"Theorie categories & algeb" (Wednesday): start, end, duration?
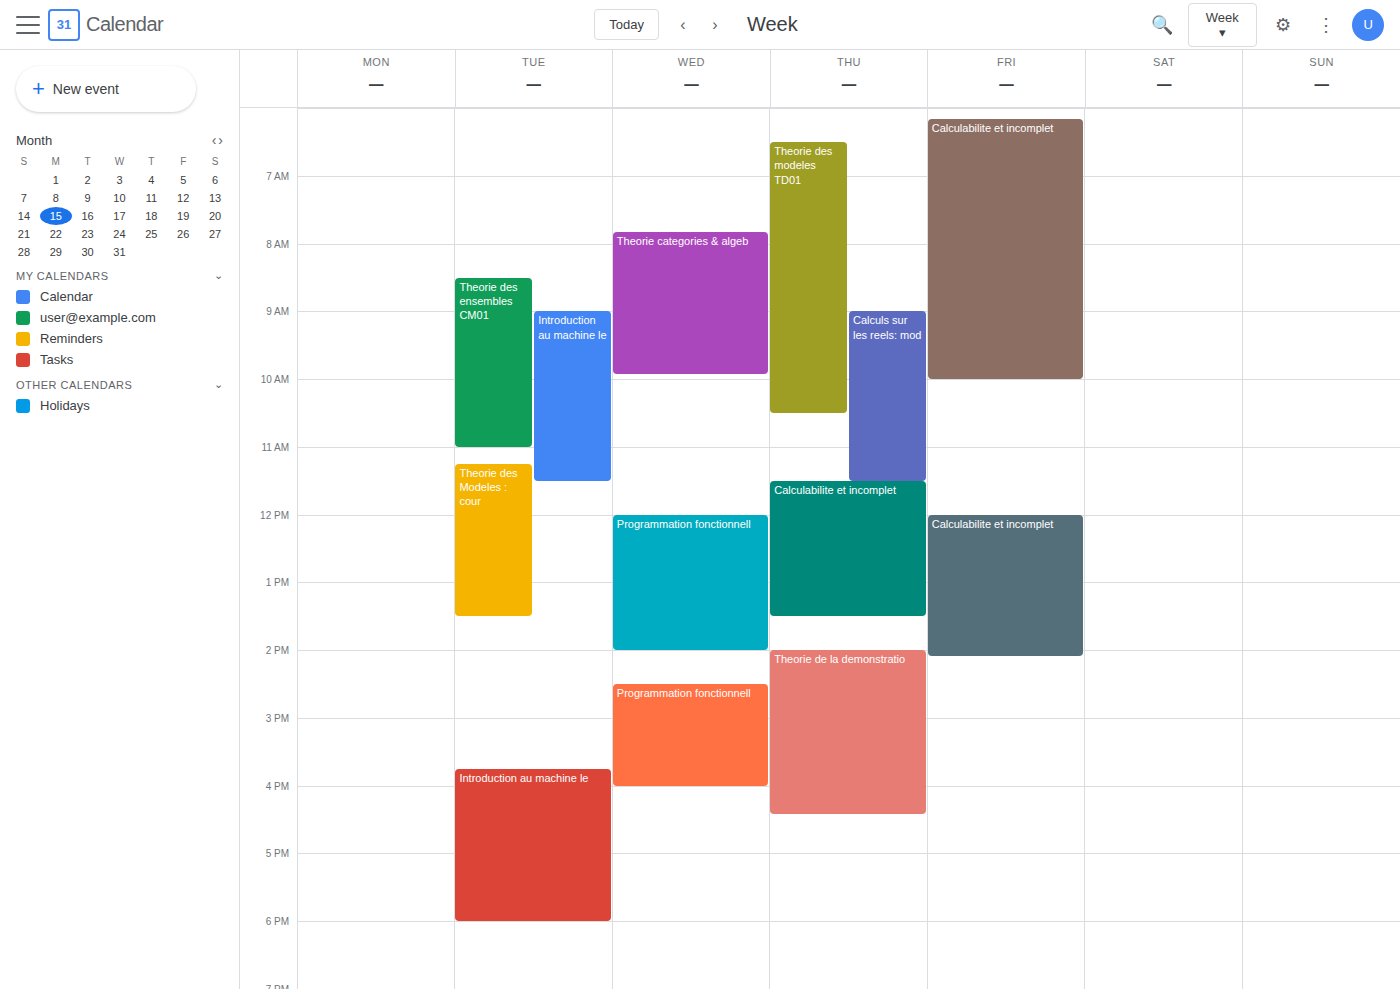
7:50 AM to 9:55 AM, 2 hours 5 minutes